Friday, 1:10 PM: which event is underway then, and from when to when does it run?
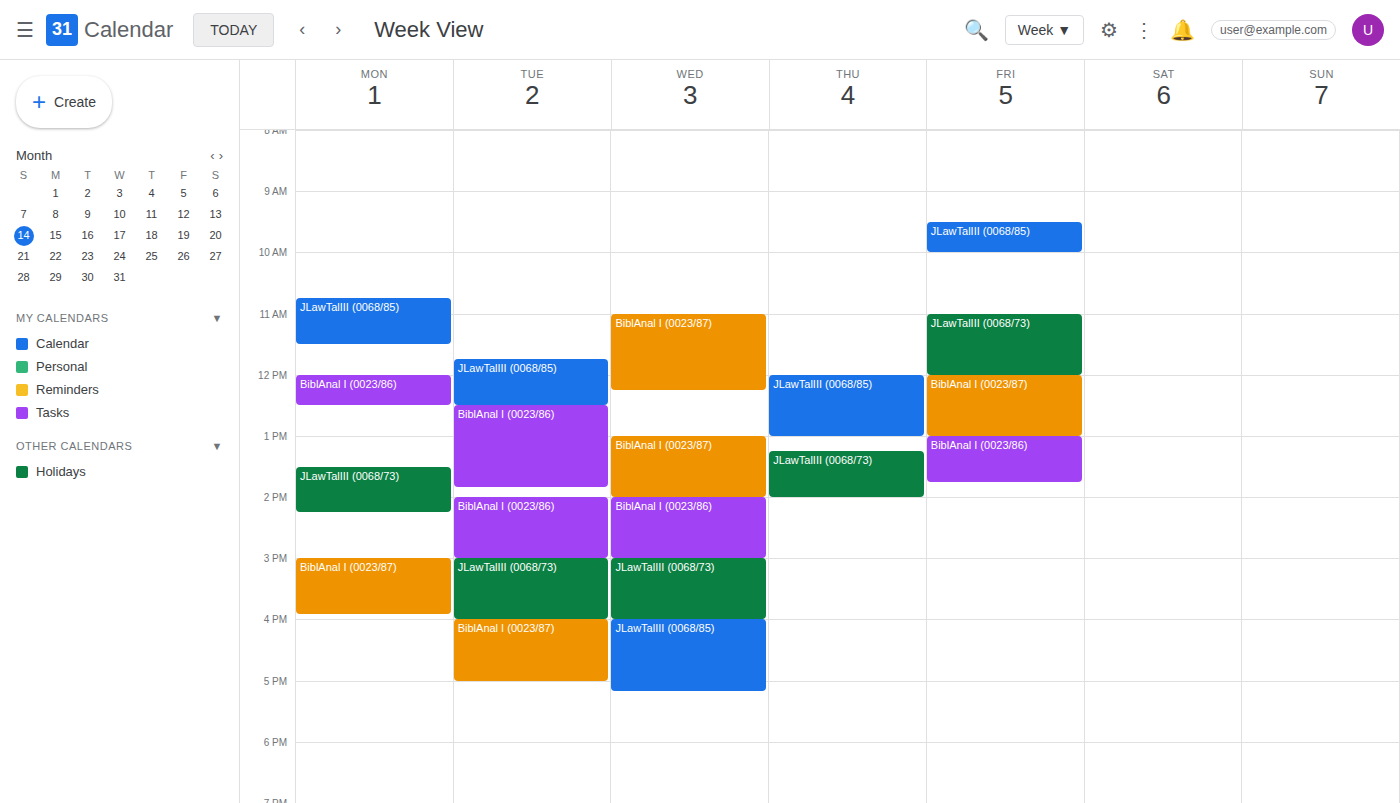
"BiblAnal I (0023/86)", 1:00 PM to 1:45 PM